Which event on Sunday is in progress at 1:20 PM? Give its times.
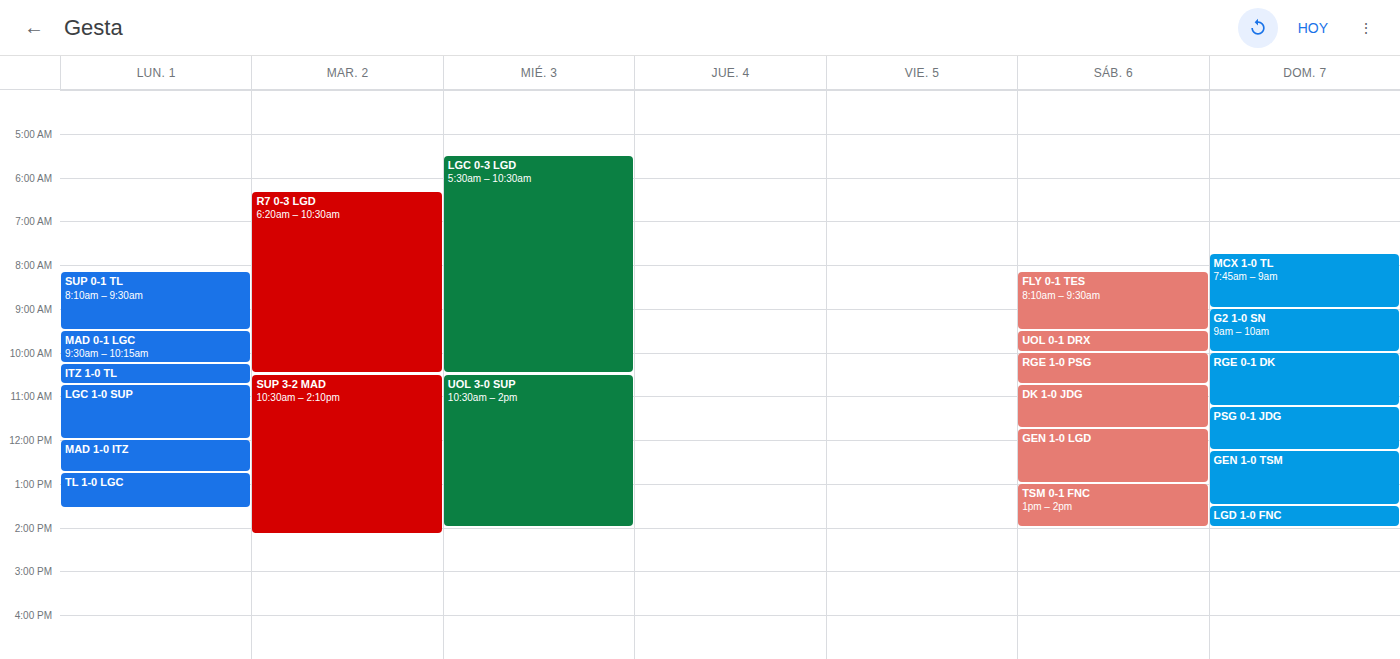
"GEN 1-0 TSM", 12:15 PM to 1:30 PM